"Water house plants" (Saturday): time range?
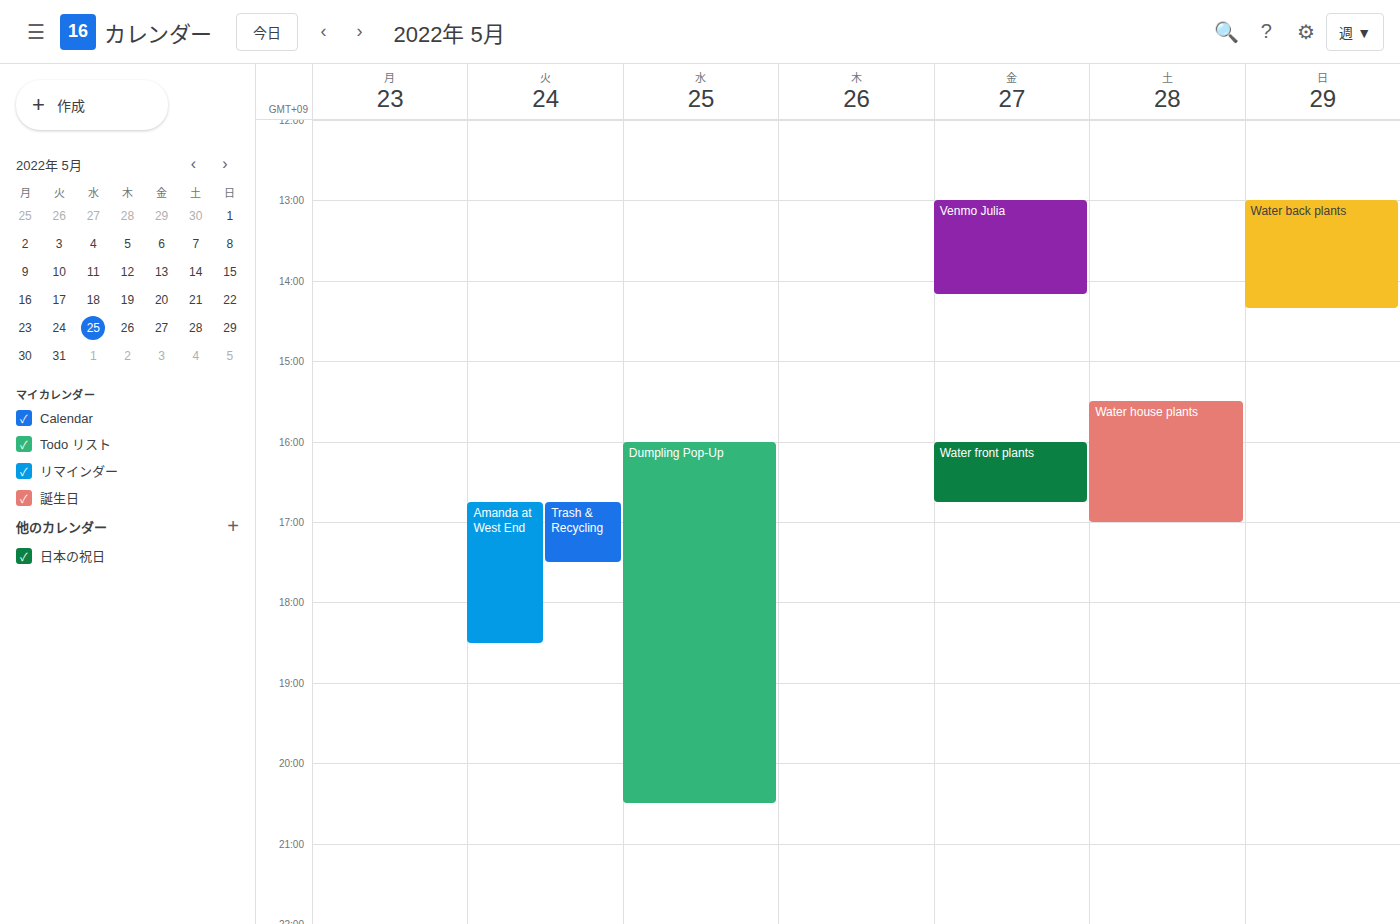
3:30 PM to 5:00 PM